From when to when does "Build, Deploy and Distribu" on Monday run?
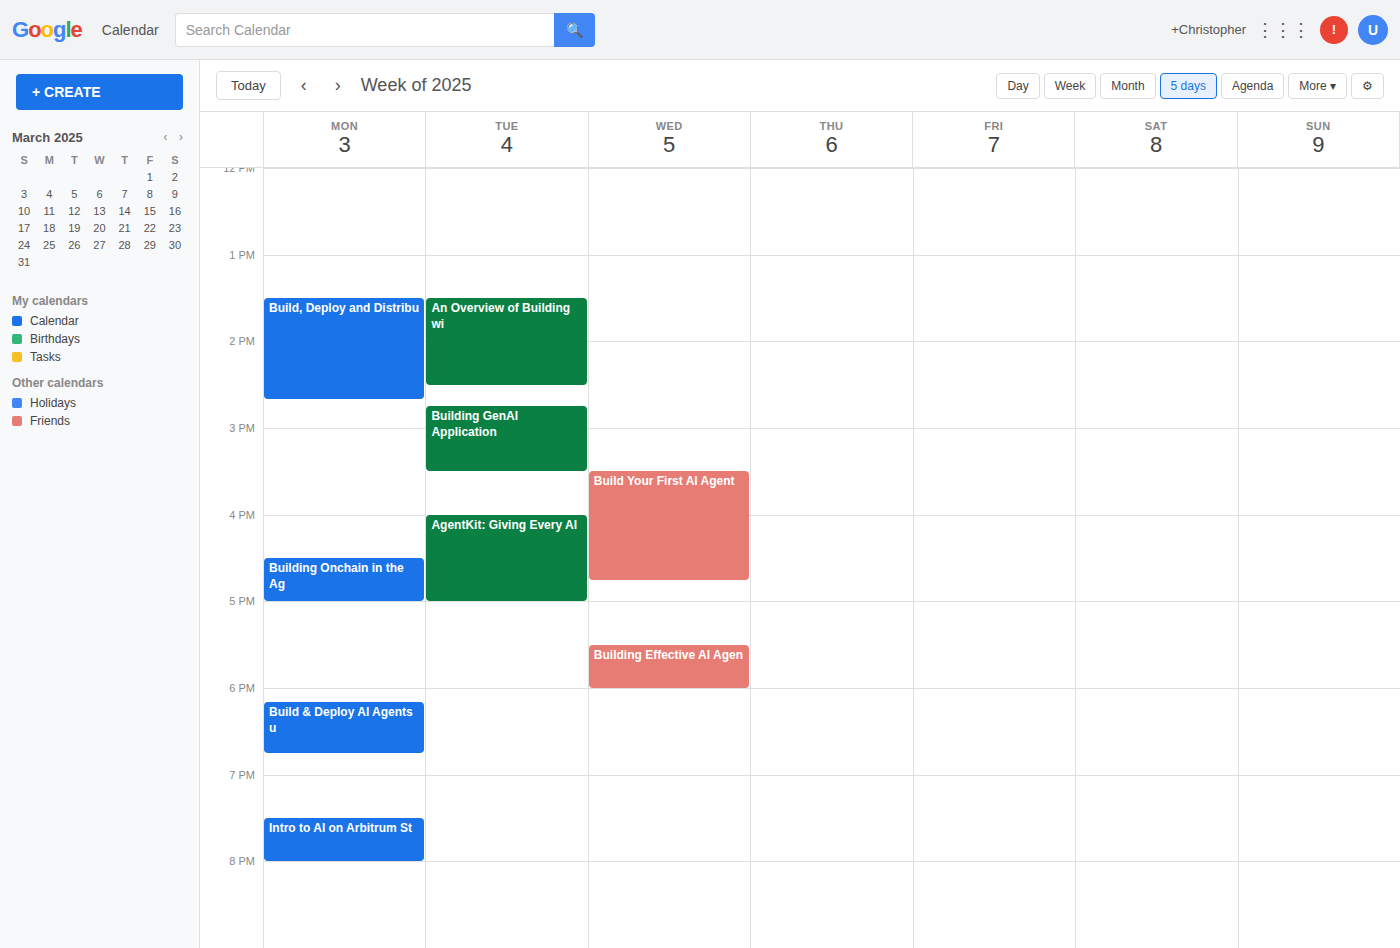
1:30 PM to 2:40 PM